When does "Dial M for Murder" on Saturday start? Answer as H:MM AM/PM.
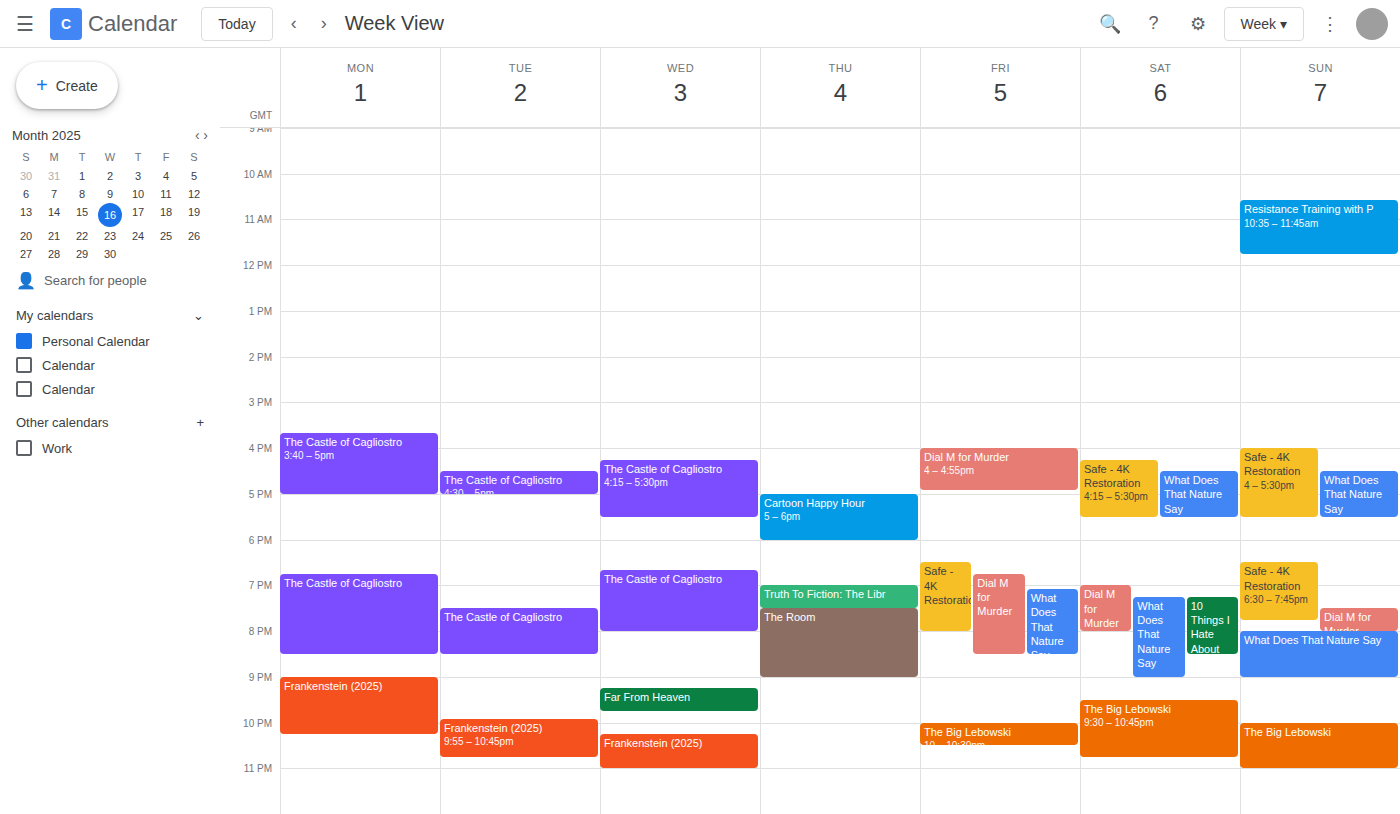
7:00 PM